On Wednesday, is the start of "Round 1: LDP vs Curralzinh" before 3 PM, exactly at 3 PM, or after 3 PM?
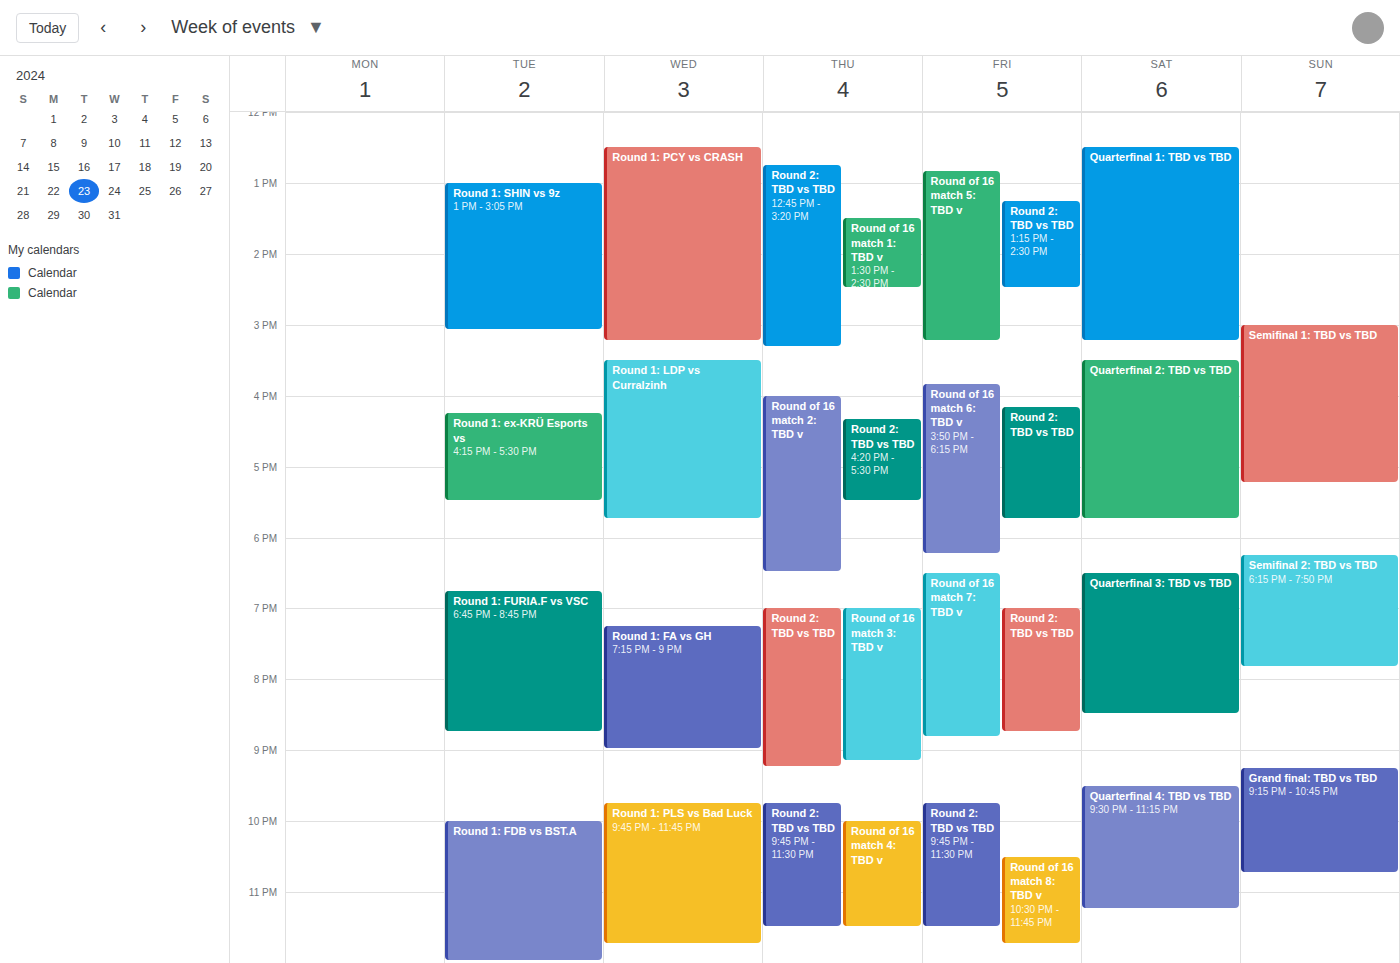
3:30 PM -- after 3 PM, 30 minutes below the 3 PM line.